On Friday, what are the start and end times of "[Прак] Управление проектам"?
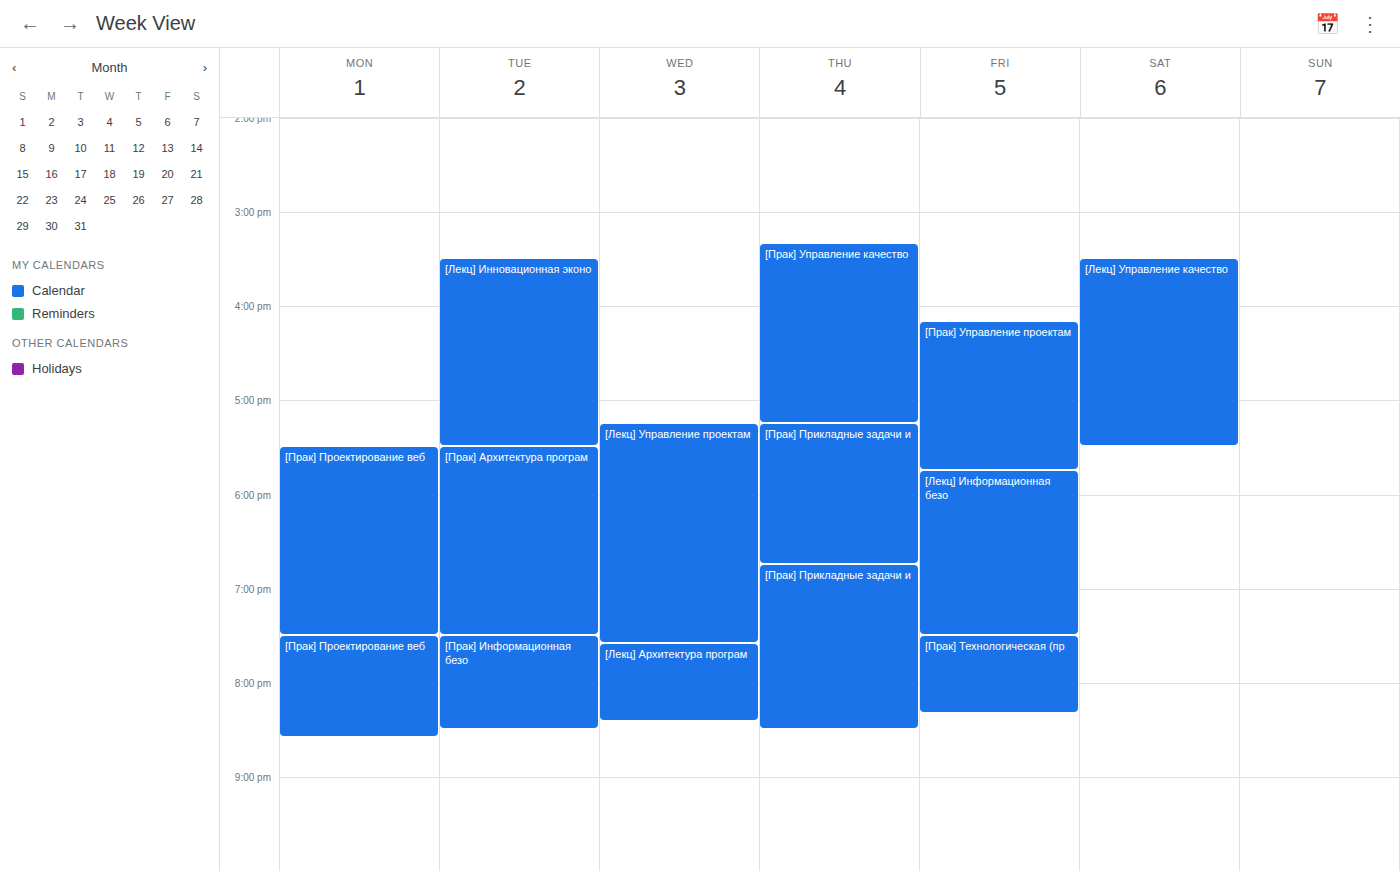
4:10 PM to 5:45 PM